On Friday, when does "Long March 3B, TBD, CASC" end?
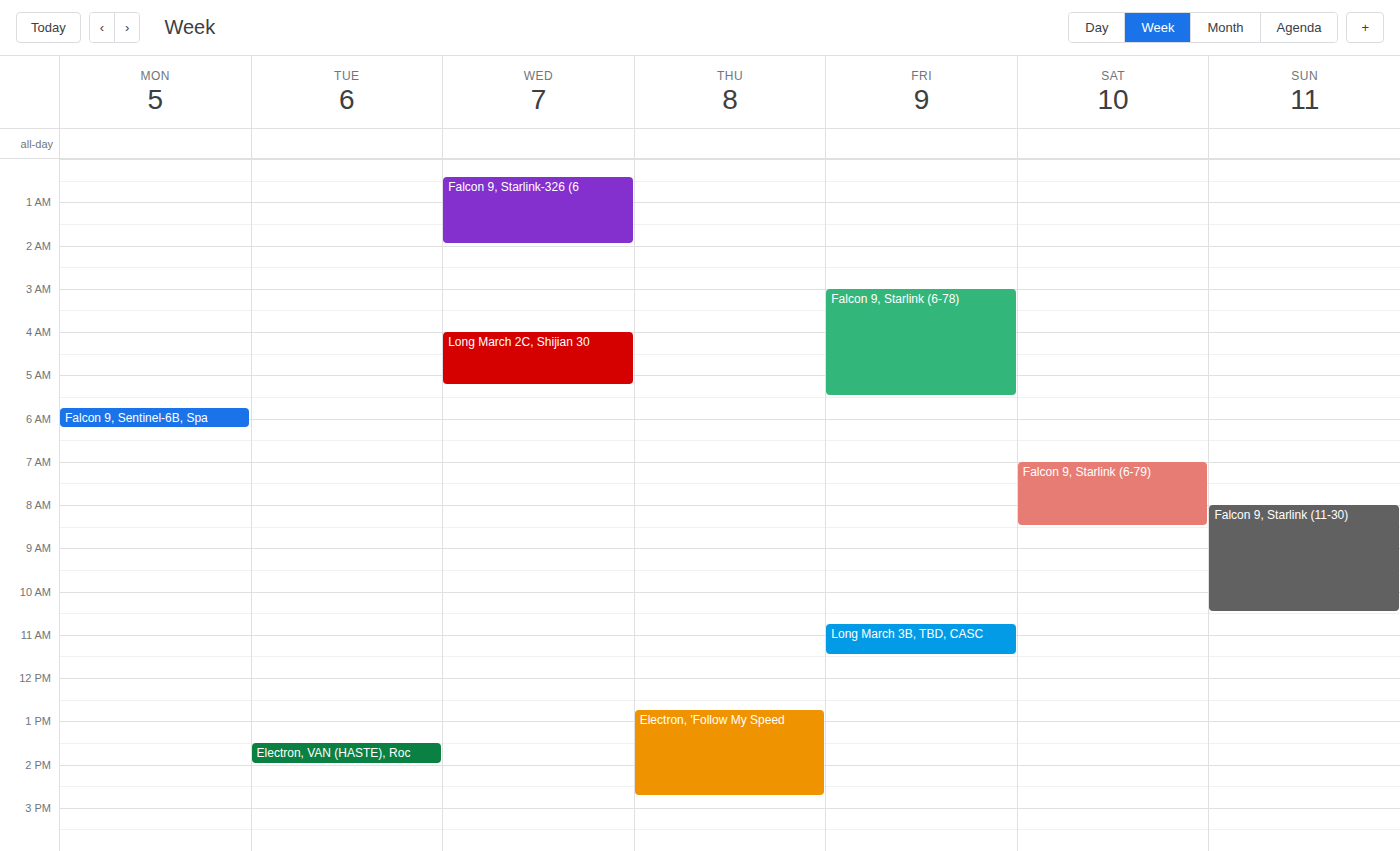
11:30 AM